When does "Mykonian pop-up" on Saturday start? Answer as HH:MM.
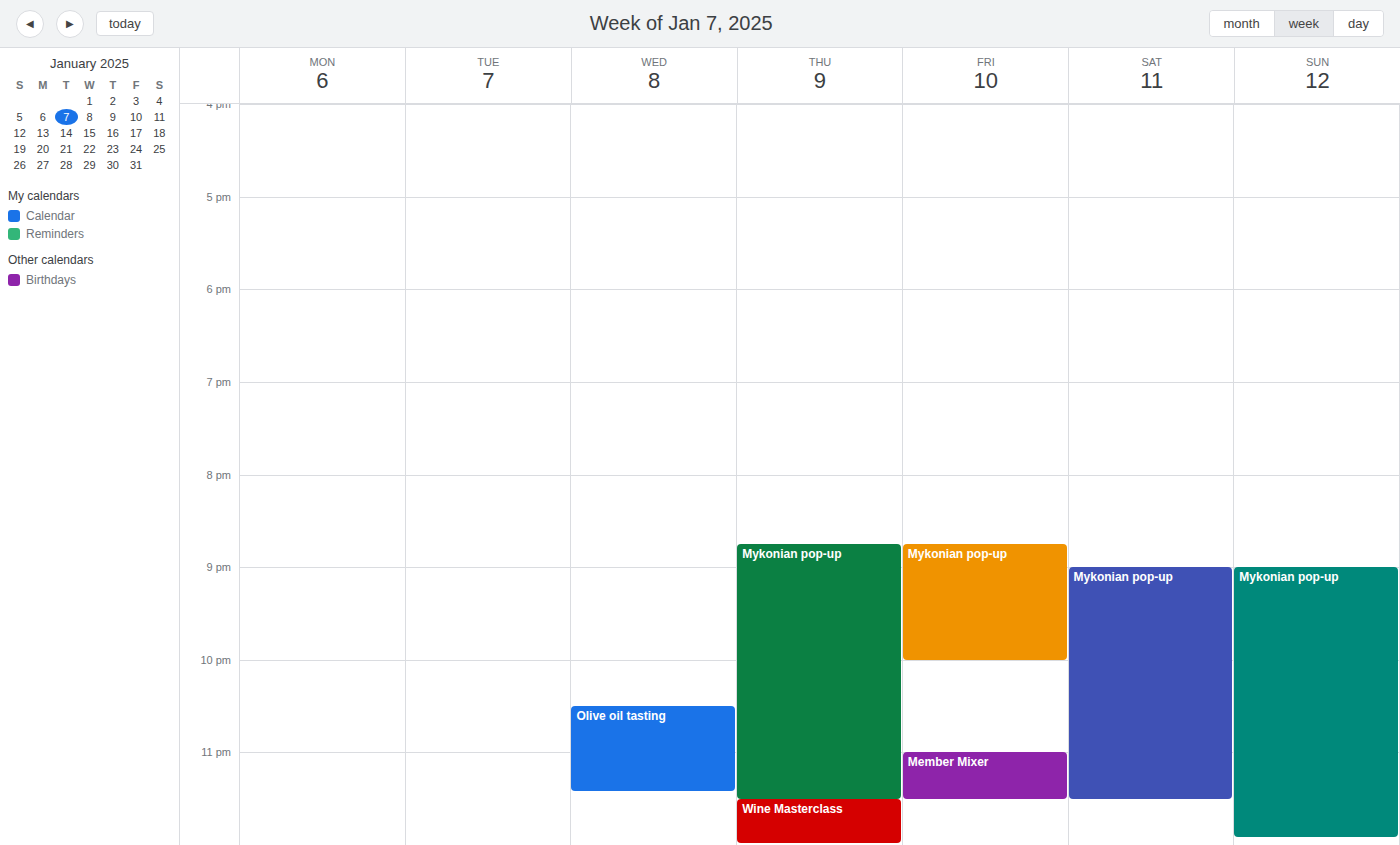
21:00